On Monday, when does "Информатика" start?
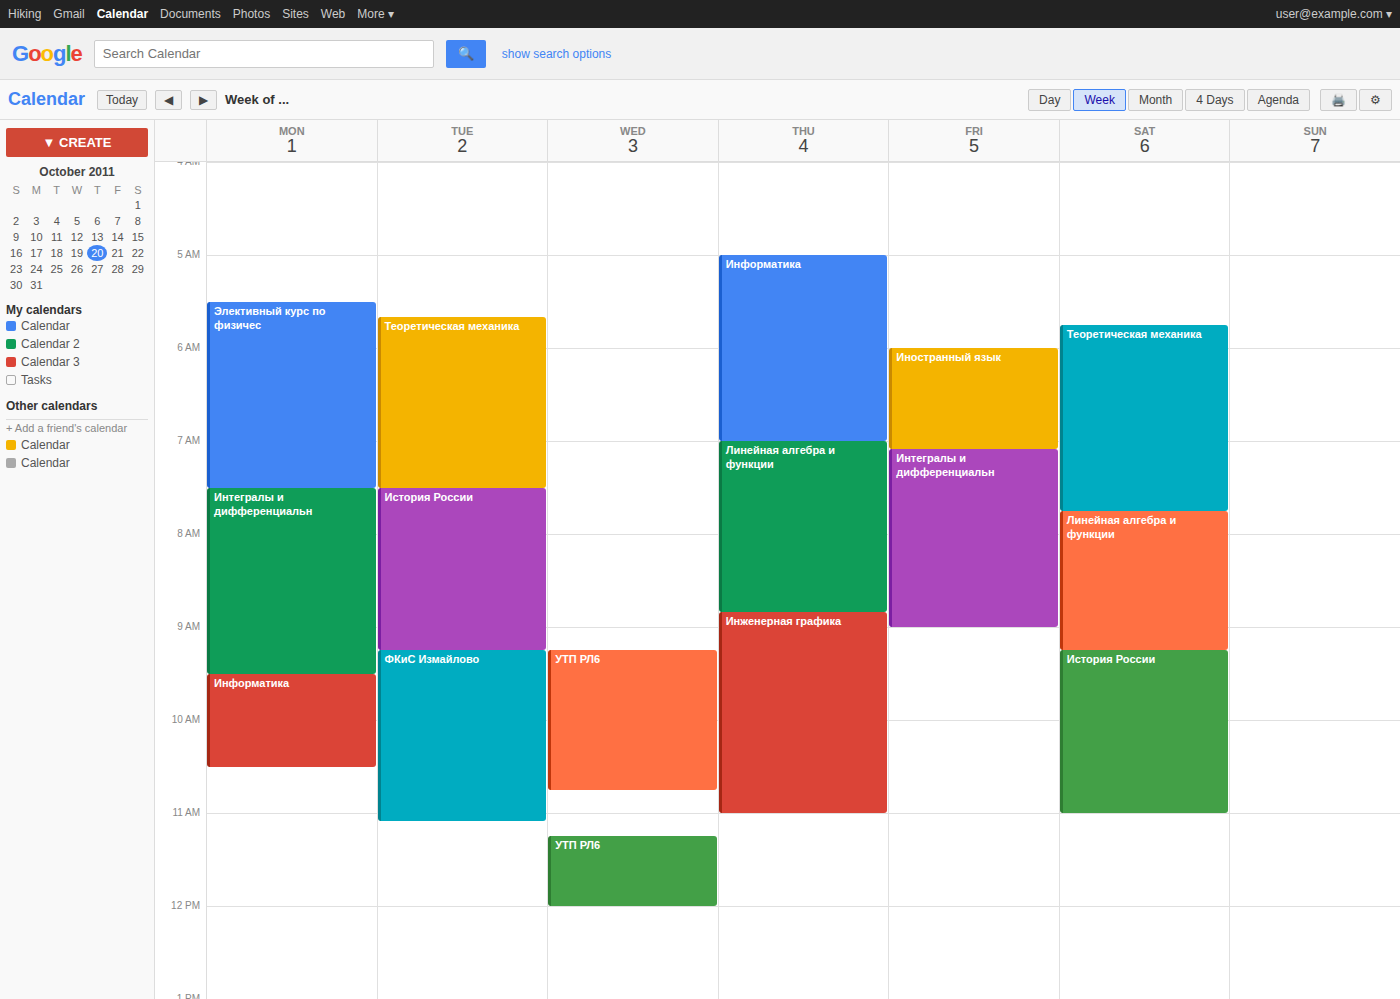
9:30 AM